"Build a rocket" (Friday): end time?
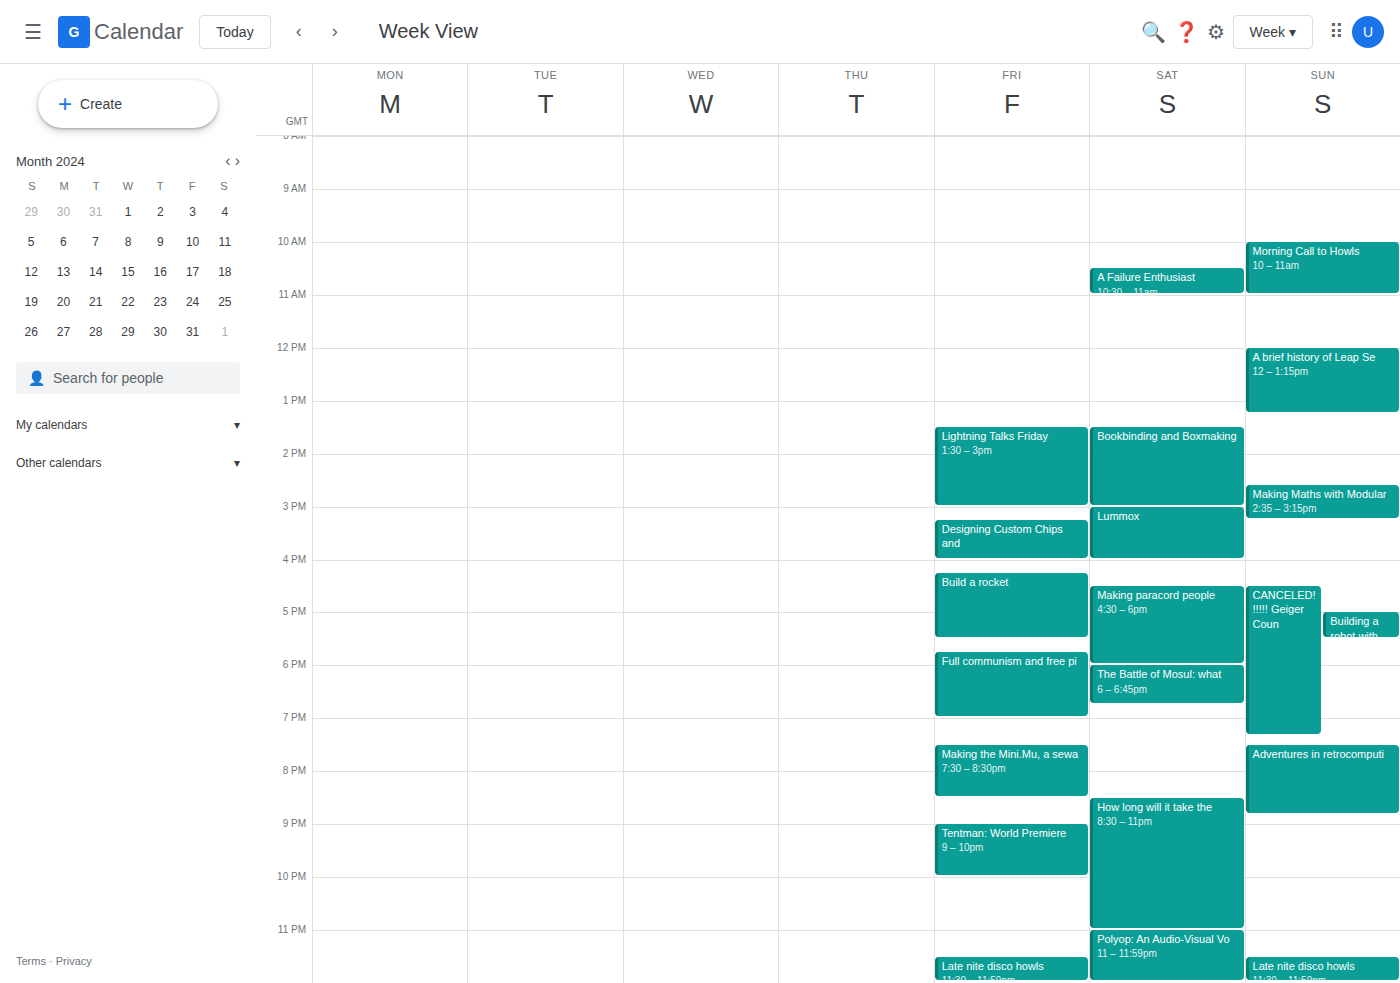
17:30